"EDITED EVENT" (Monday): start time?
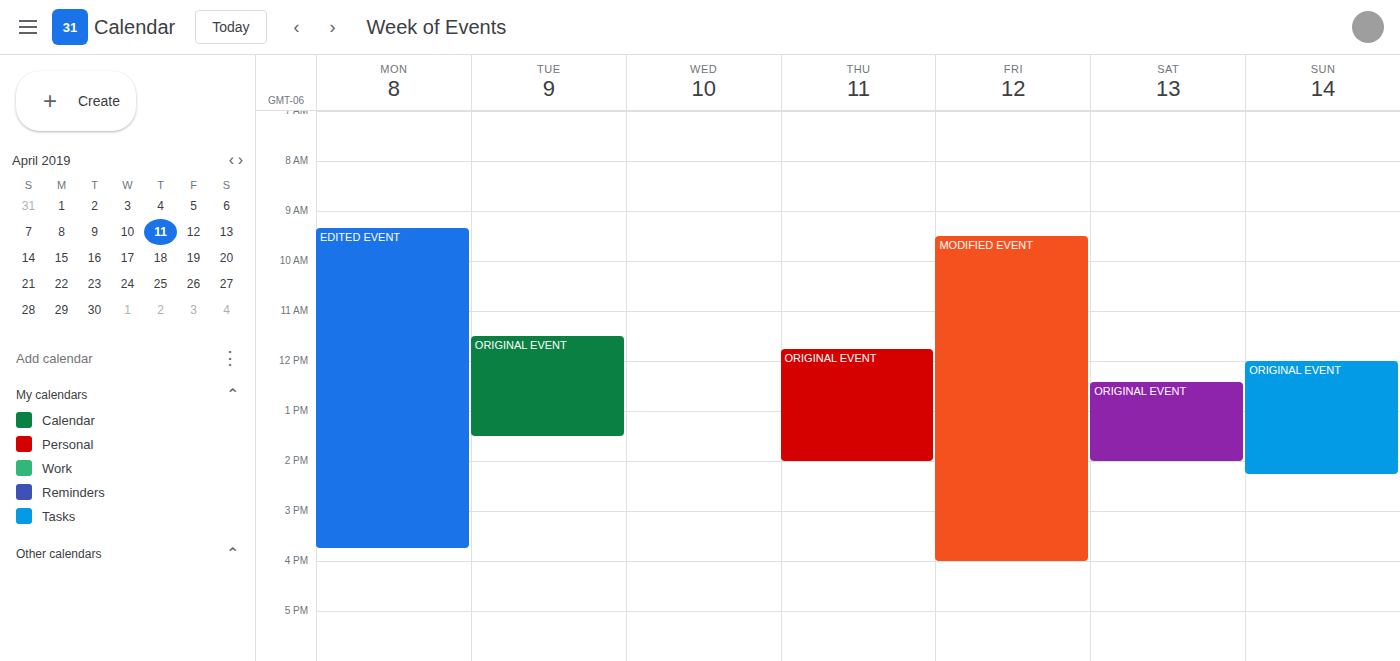
9:20 AM